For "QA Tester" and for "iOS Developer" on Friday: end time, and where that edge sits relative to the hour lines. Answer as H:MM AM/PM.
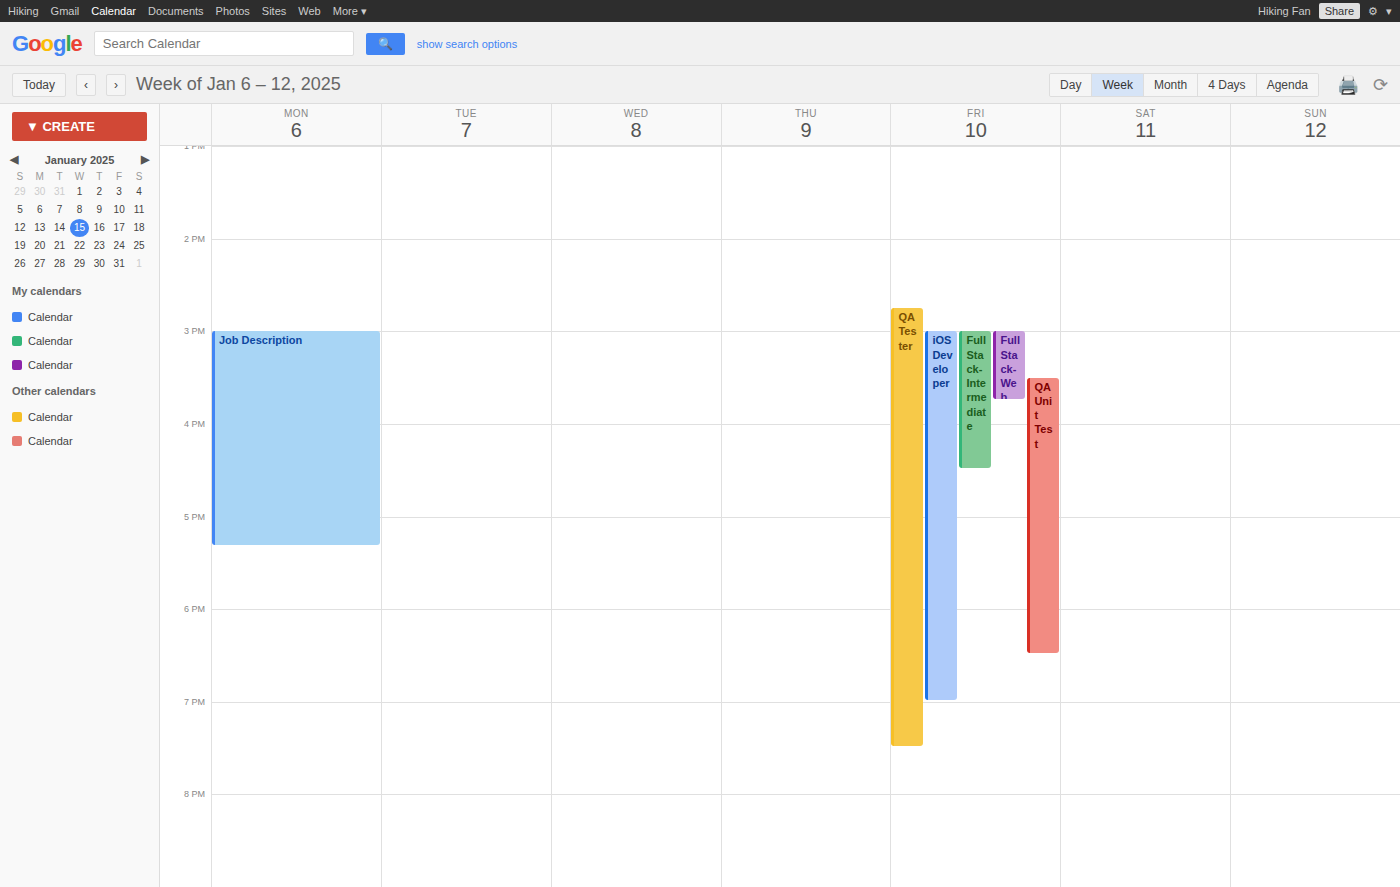
"QA Tester": 7:30 PM, halfway between the 7 PM and 8 PM lines. "iOS Developer": 7:00 PM, exactly on the 7 PM line.